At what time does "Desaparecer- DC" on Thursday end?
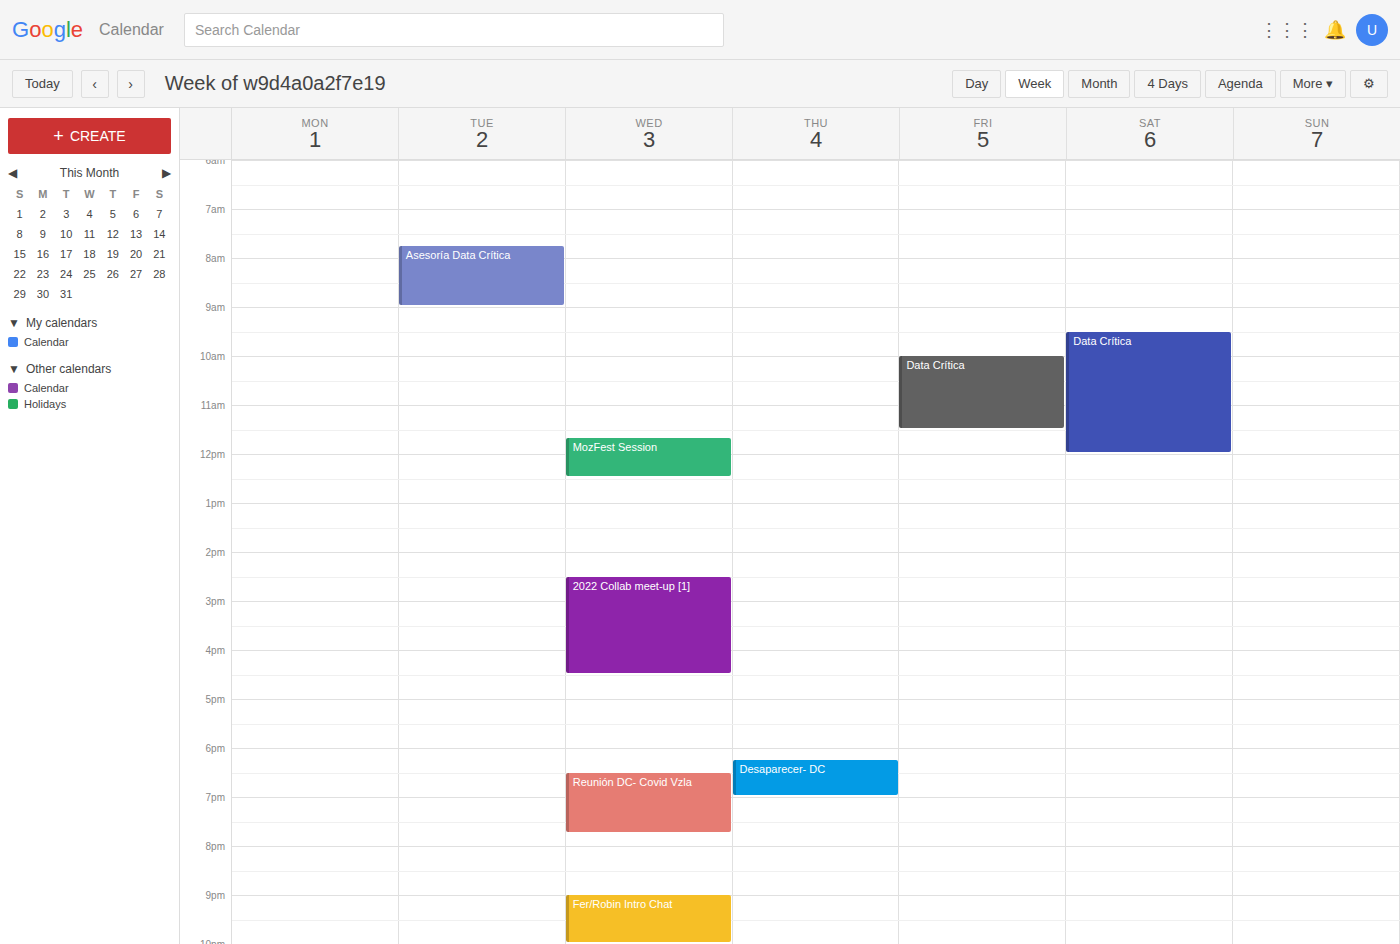
7:00 PM